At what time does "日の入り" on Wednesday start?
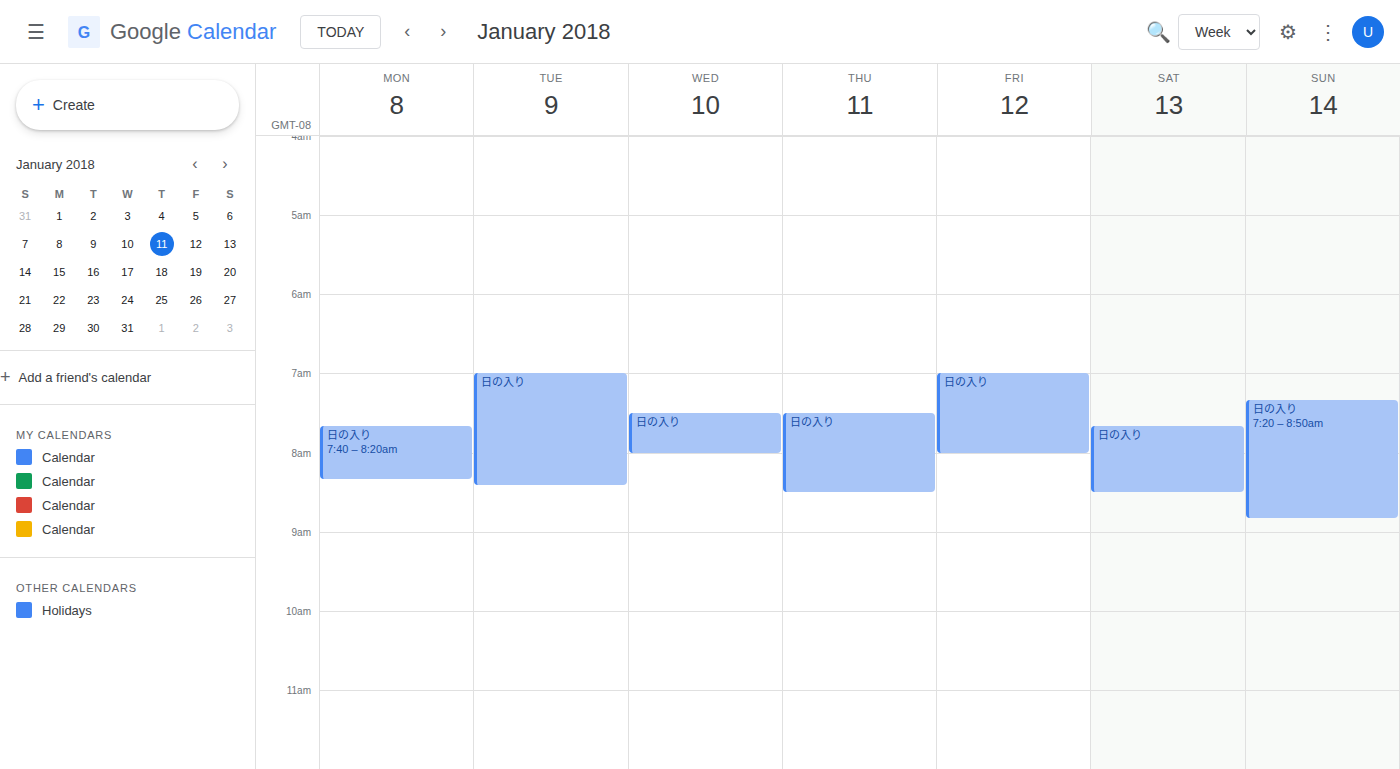
7:30 AM